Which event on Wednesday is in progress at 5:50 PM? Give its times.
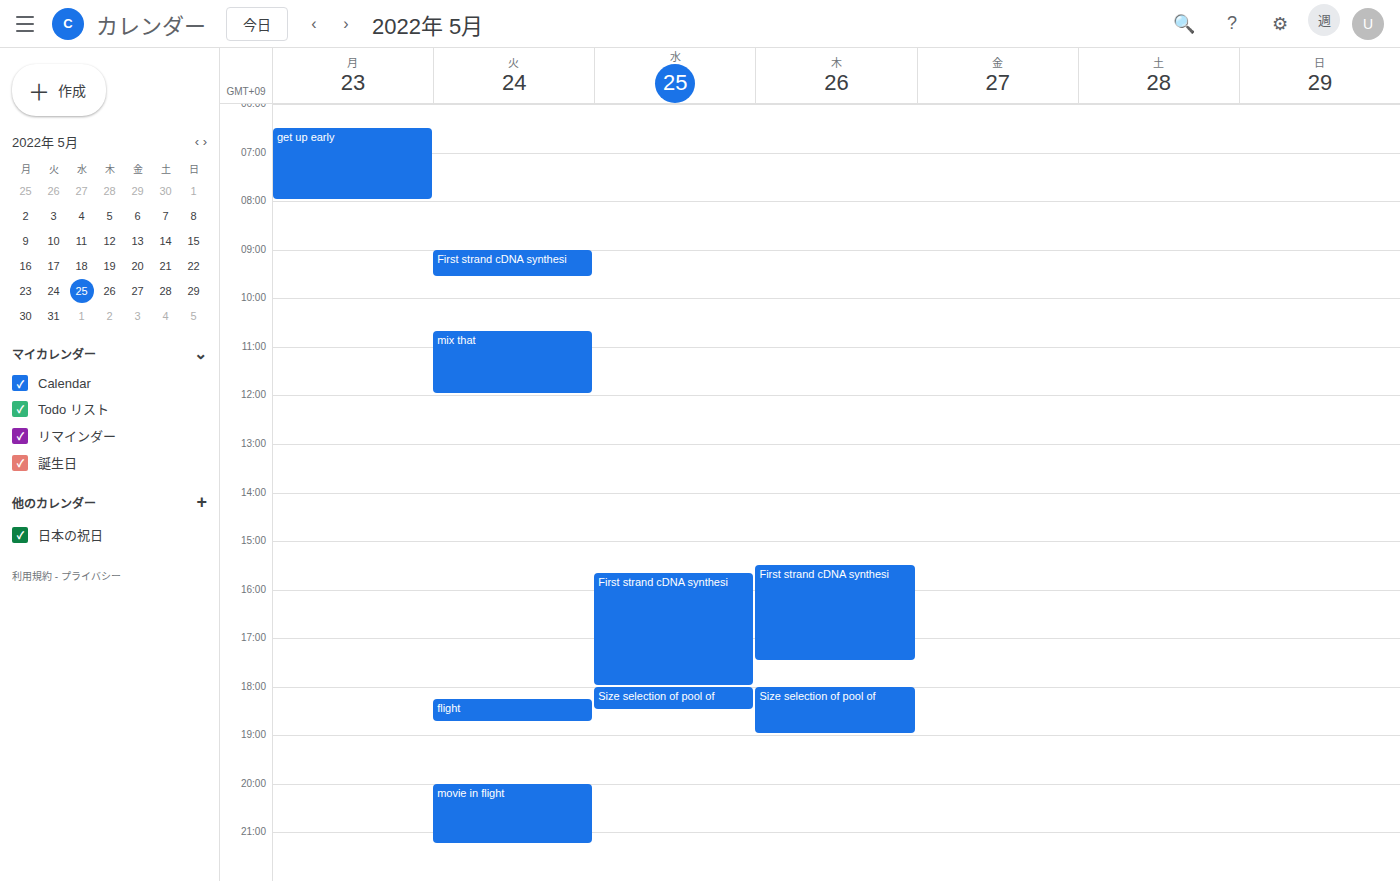
"First strand cDNA synthesi", 3:40 PM to 6:00 PM